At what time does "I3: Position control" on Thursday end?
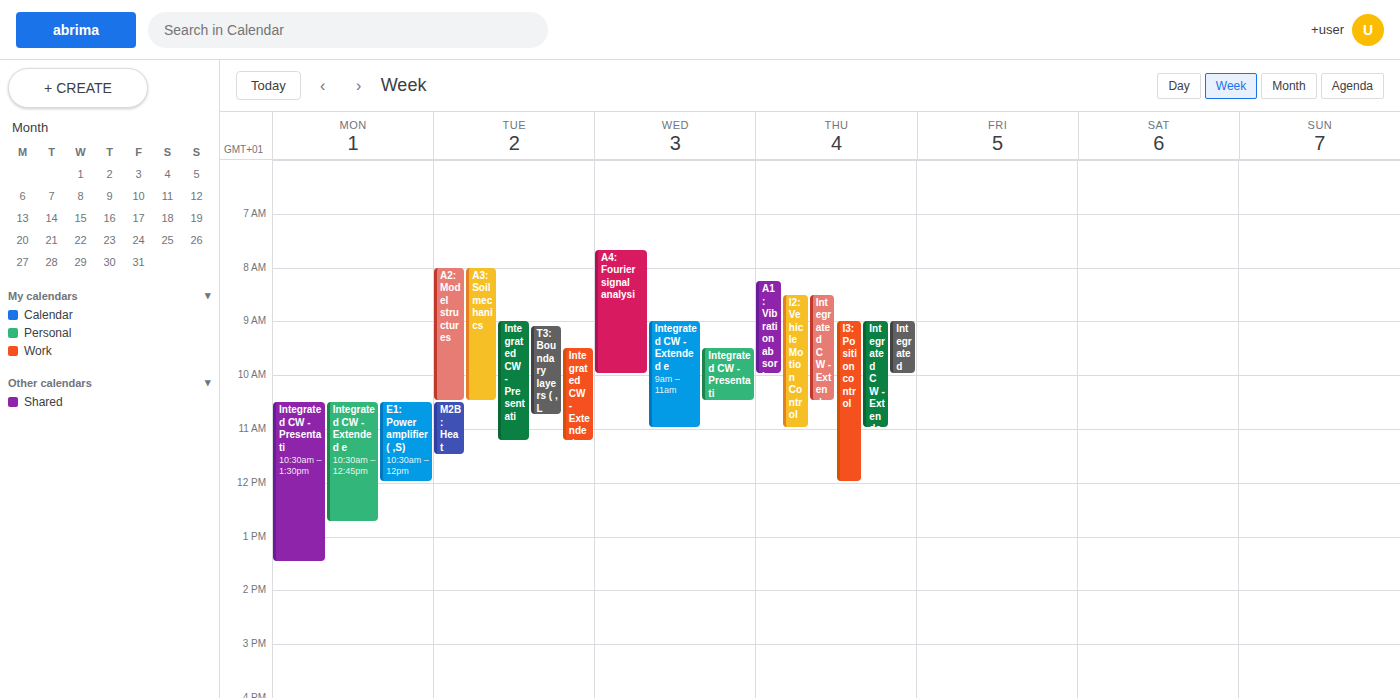
12:00 PM